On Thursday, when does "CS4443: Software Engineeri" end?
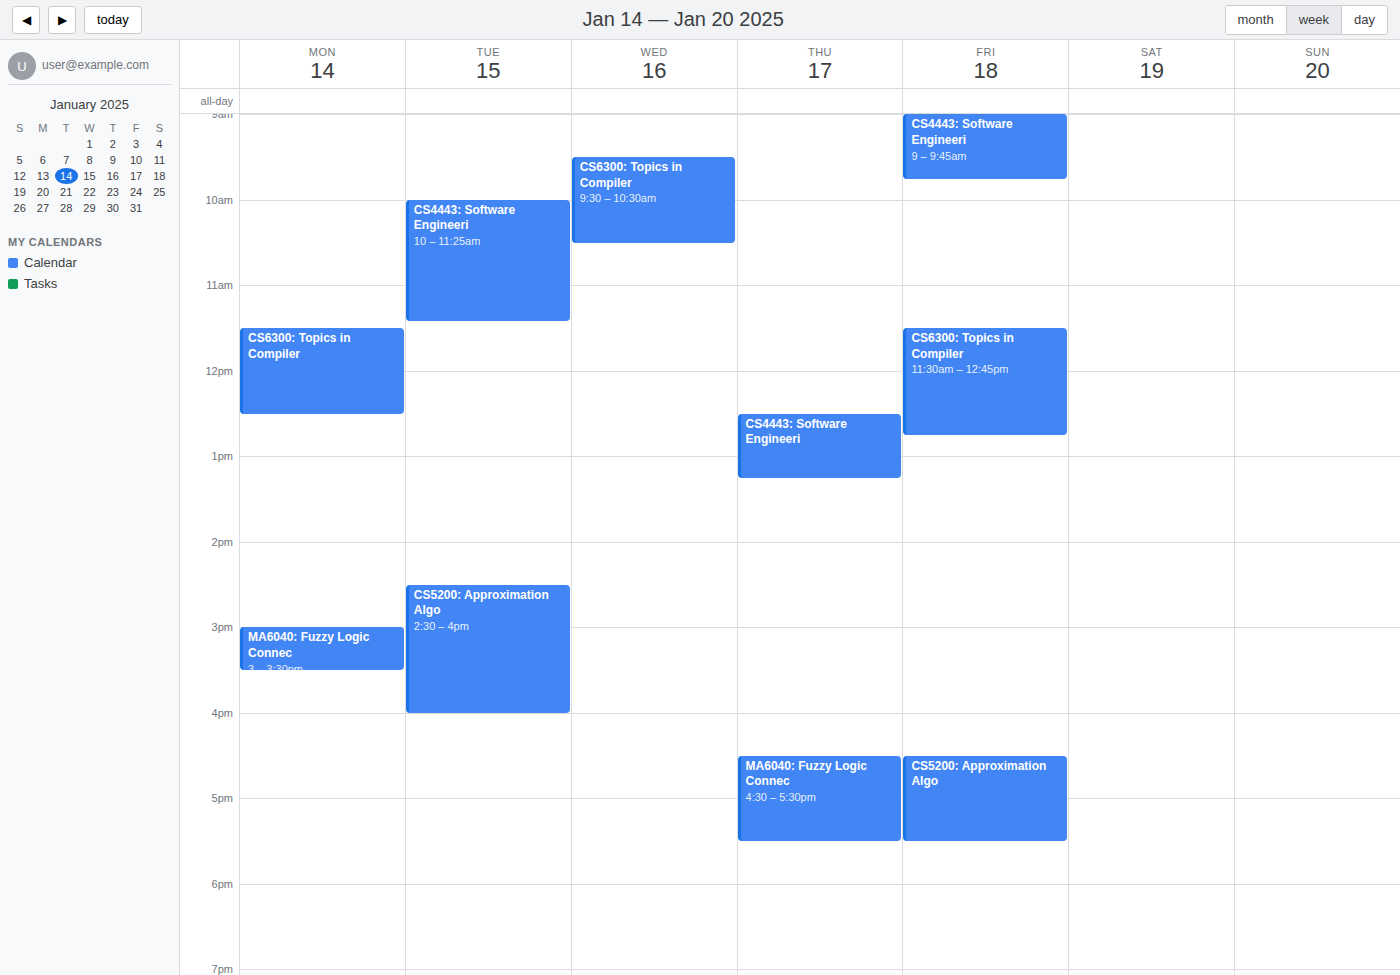
1:15 PM